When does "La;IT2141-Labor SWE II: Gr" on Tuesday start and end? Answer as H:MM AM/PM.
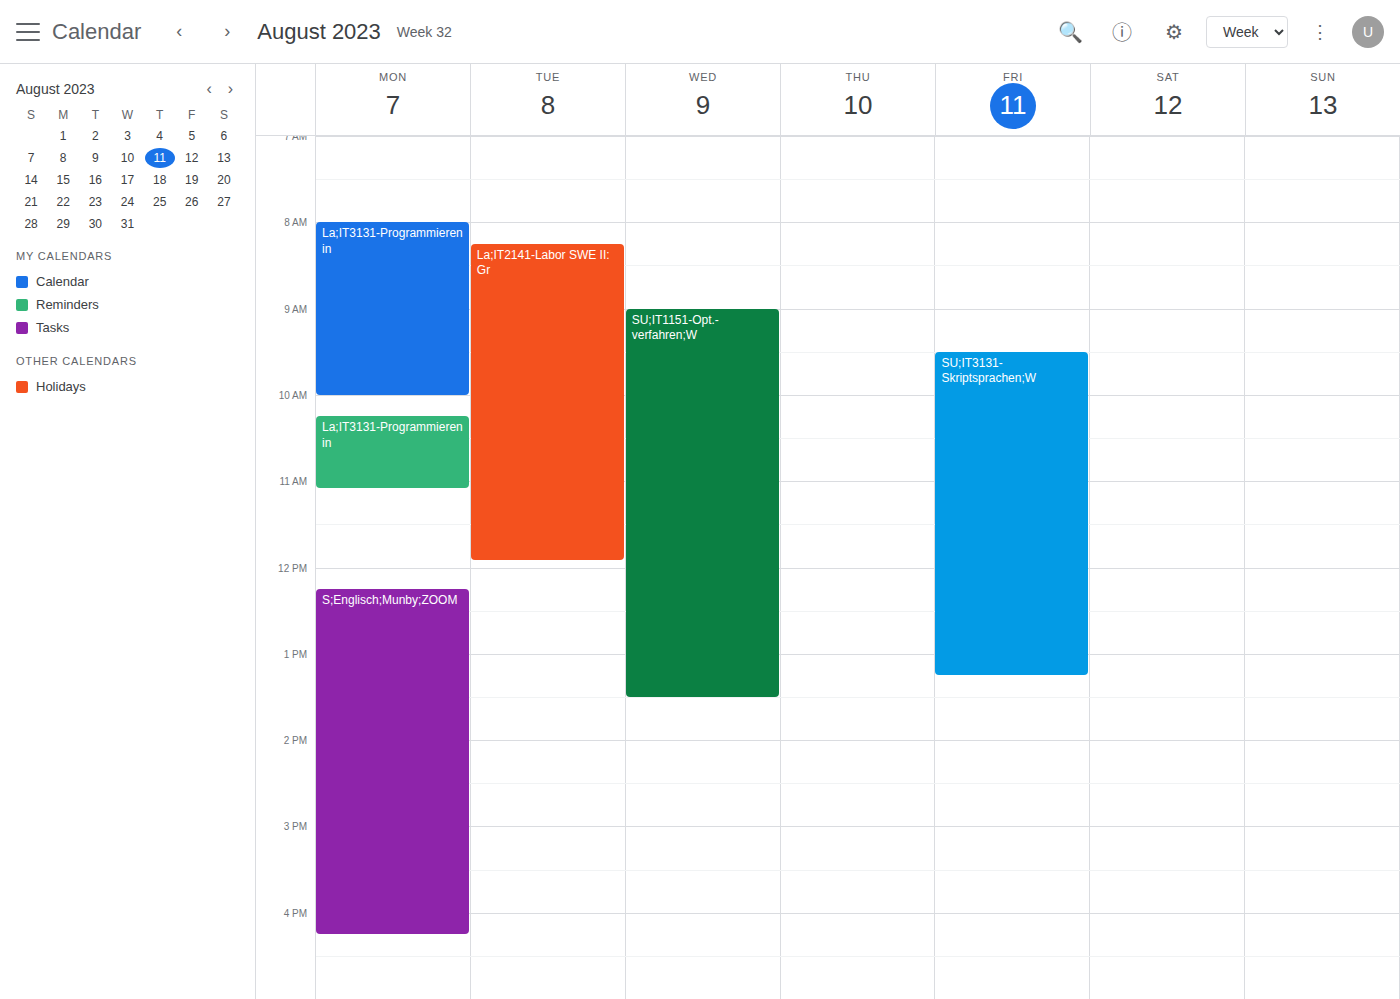
8:15 AM to 11:55 AM